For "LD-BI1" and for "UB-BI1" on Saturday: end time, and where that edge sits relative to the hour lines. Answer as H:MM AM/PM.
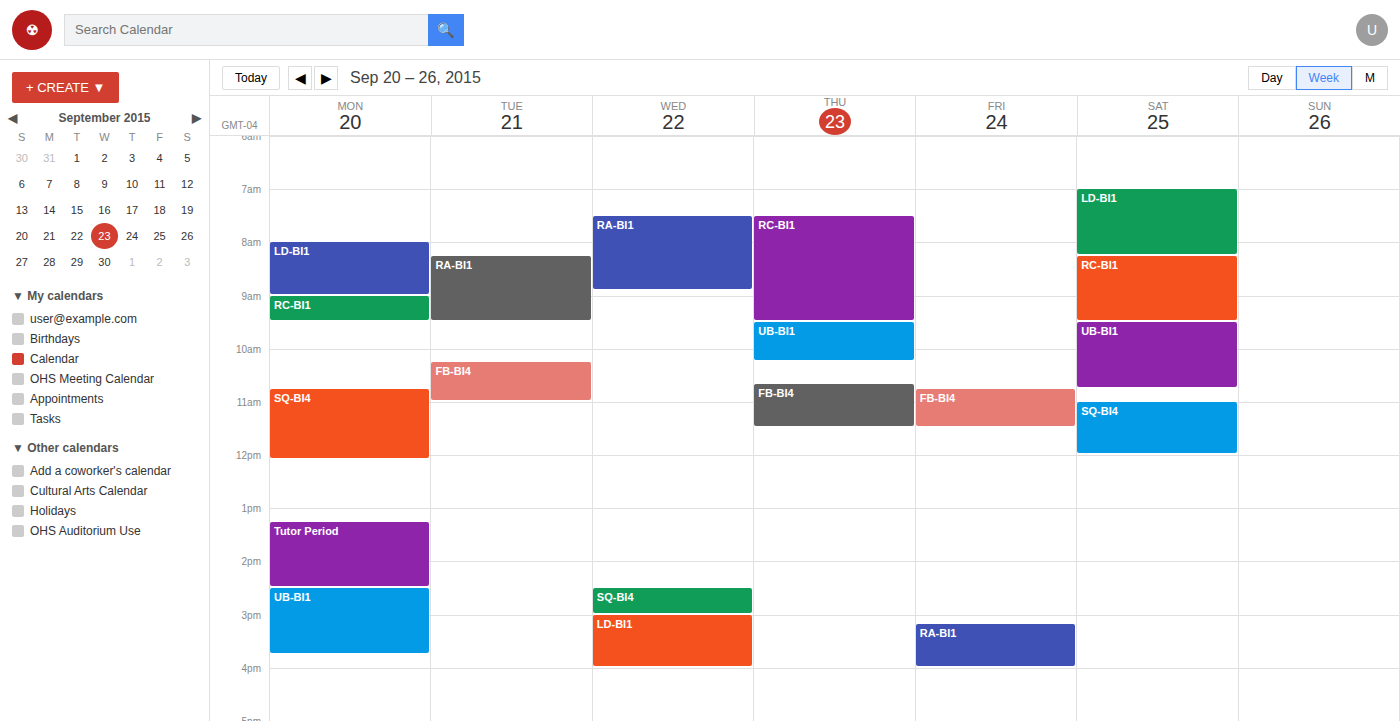
"LD-BI1": 8:15 AM, neither: a quarter of the way from the 8 AM line to the 9 AM line. "UB-BI1": 10:45 AM, neither: three quarters of the way from the 10 AM line to the 11 AM line.